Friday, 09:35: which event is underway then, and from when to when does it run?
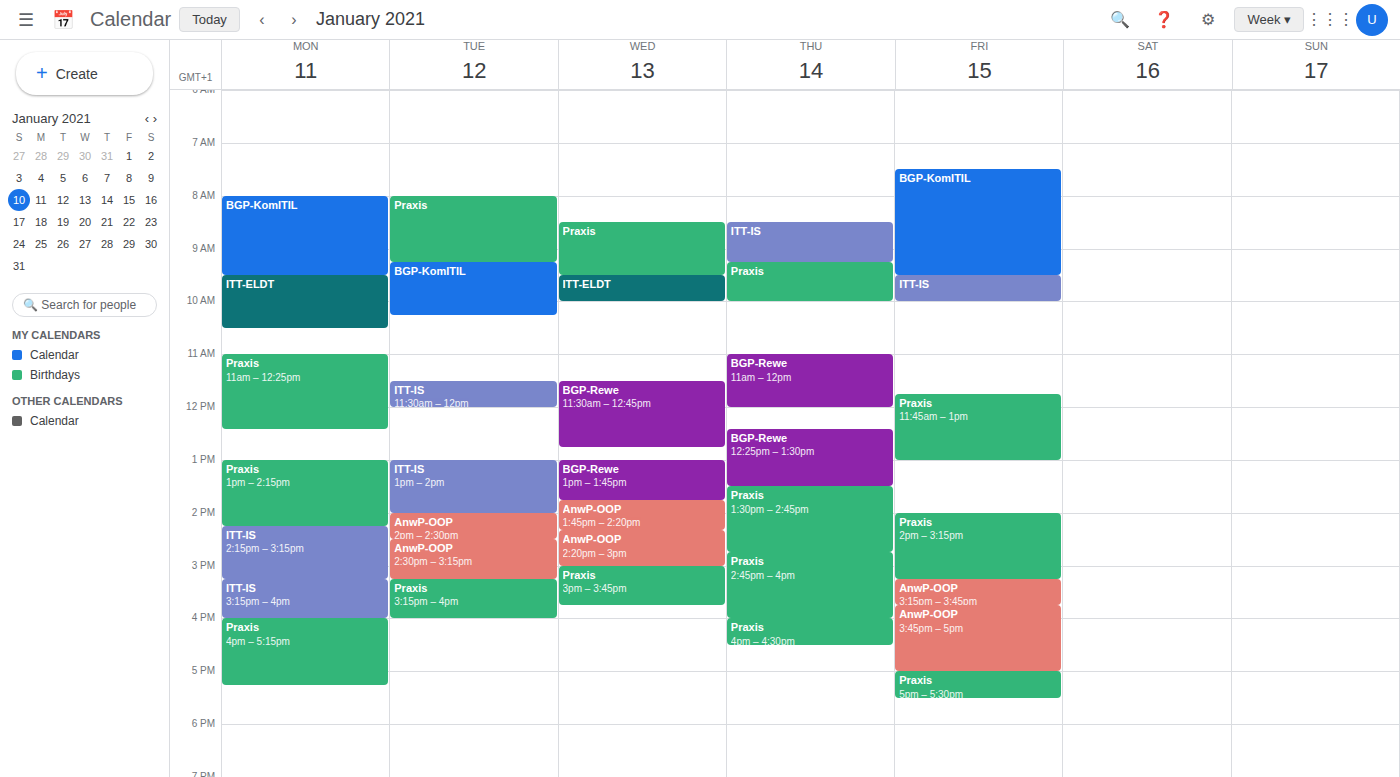
"ITT-IS", 09:30 to 10:00